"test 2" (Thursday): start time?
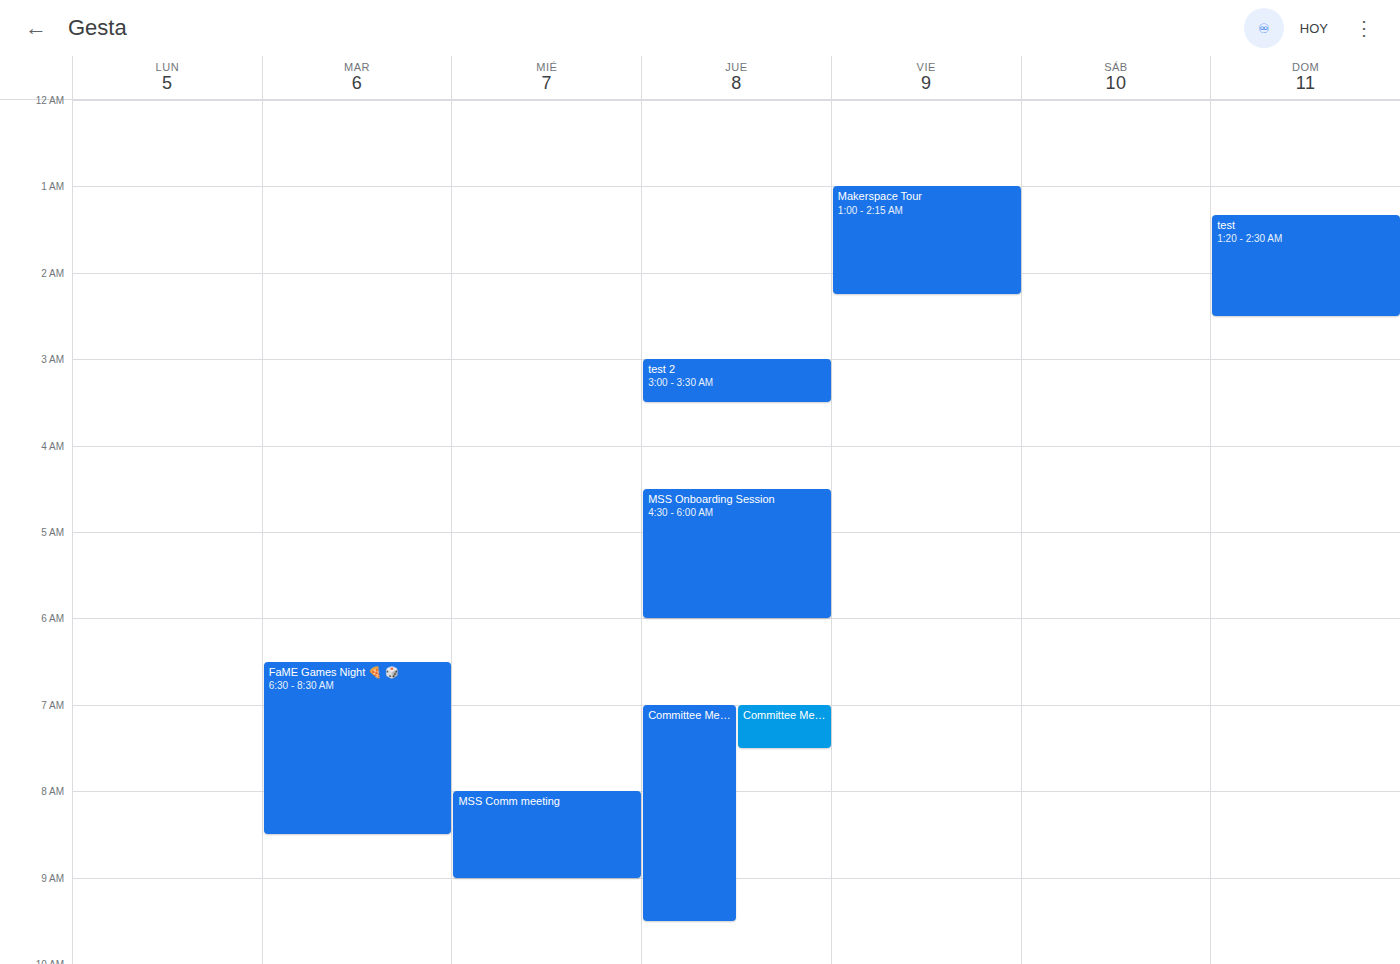
3:00 AM